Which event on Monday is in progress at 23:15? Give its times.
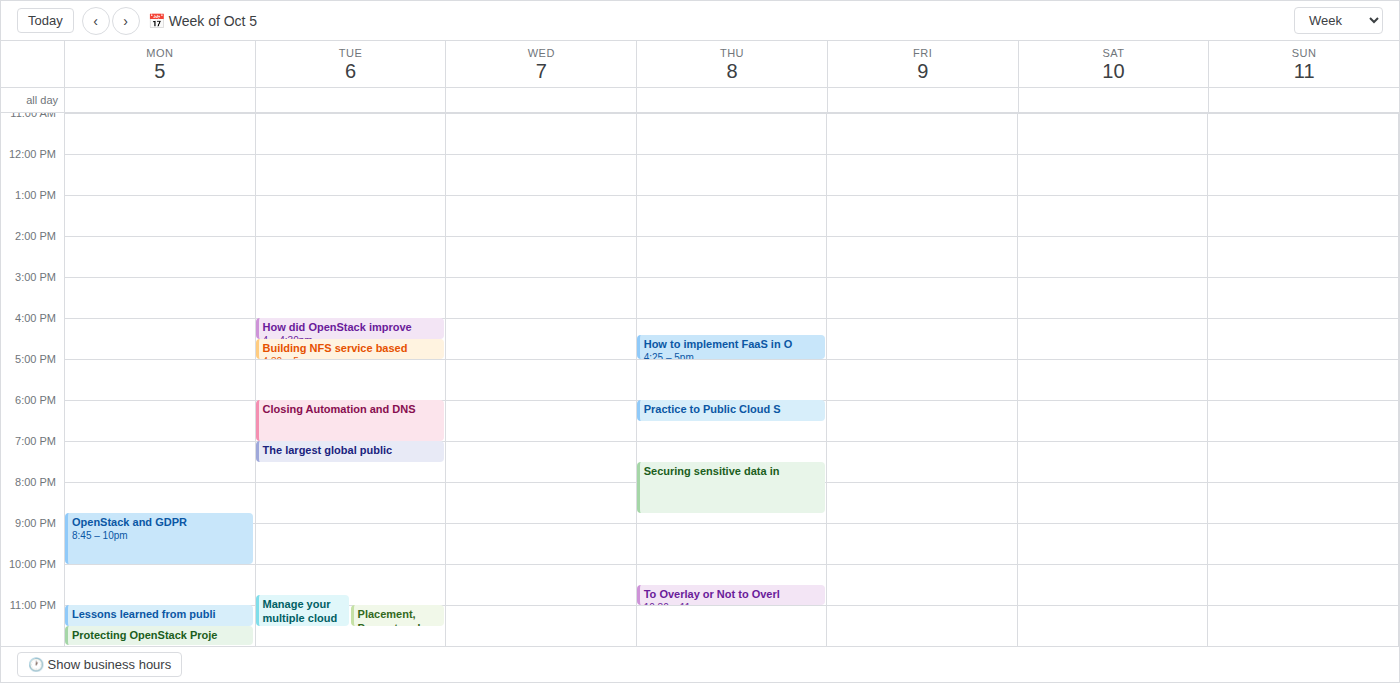
"Lessons learned from publi", 23:00 to 23:30